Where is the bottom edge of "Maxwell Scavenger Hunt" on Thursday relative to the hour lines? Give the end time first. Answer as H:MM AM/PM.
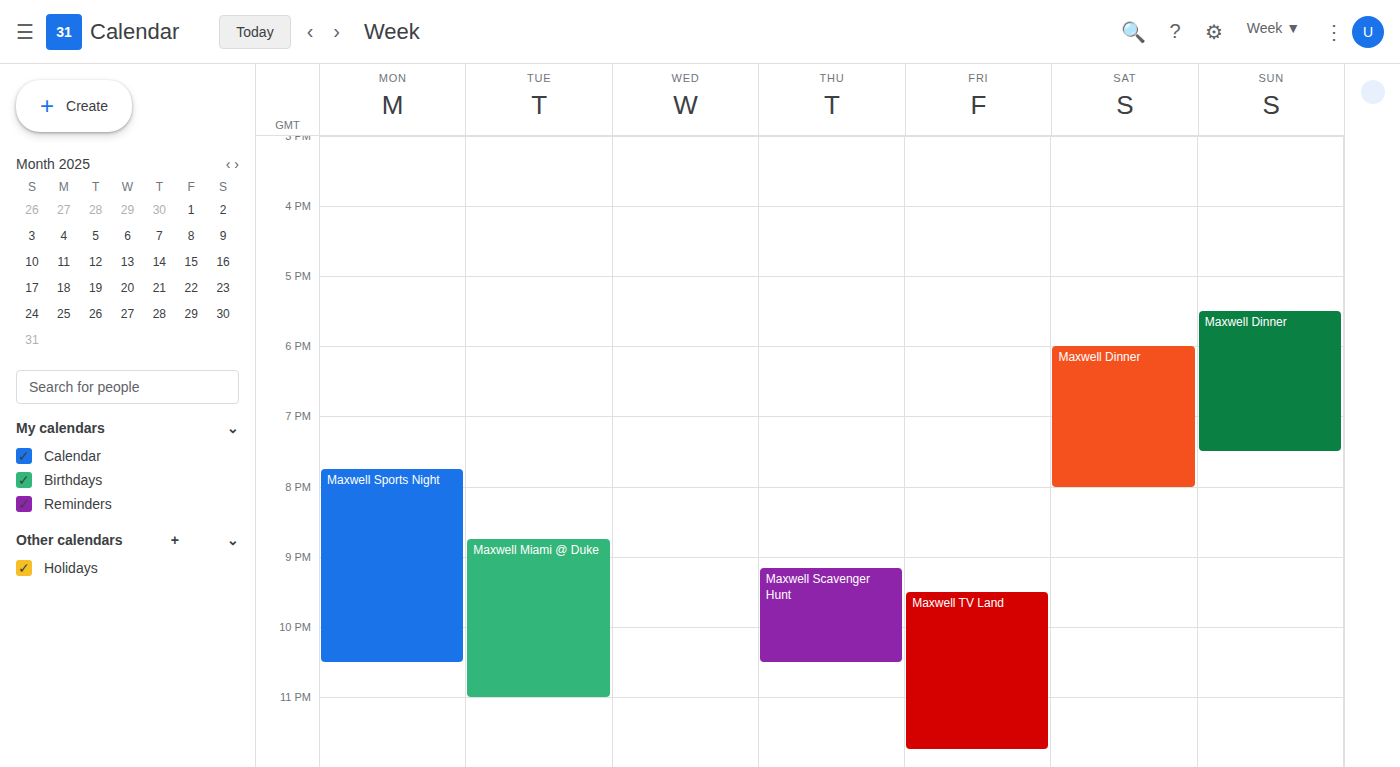
10:30 PM -- halfway between the 10 PM and 11 PM lines.